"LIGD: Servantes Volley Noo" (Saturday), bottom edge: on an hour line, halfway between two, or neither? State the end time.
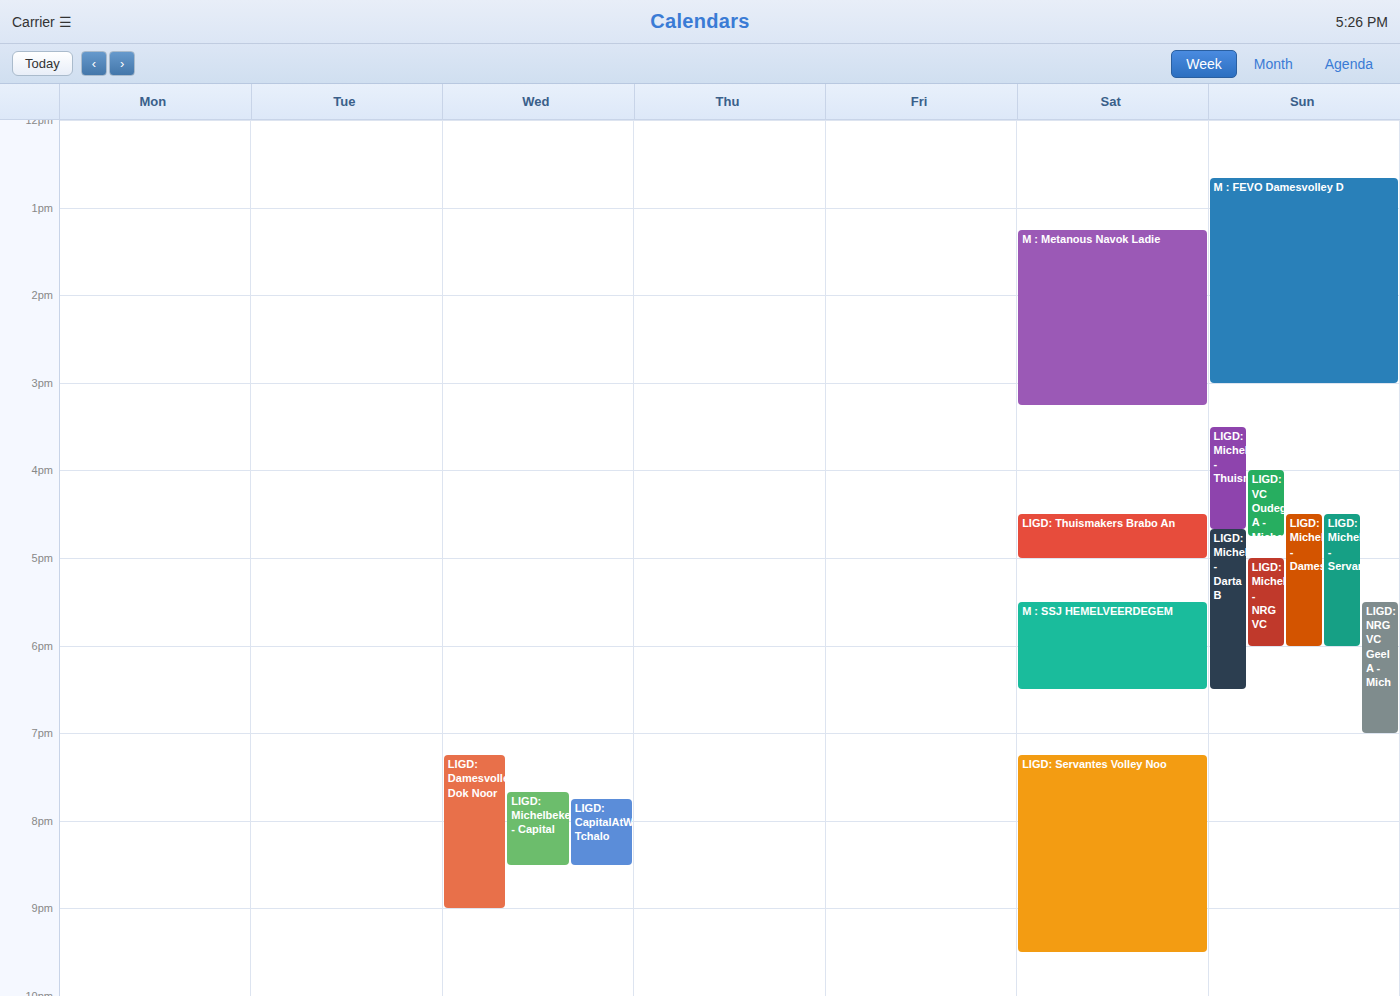
9:30 PM -- halfway between the 9 PM and 10 PM lines.